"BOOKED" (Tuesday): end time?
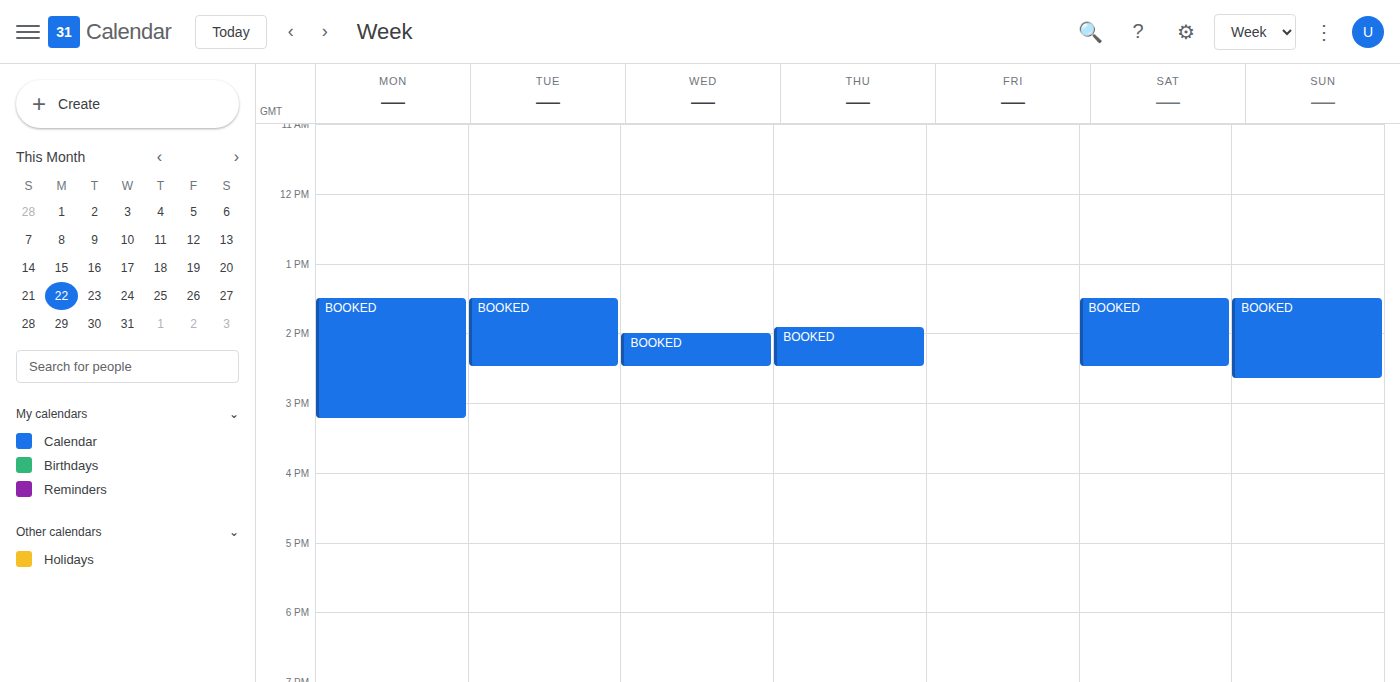
14:30